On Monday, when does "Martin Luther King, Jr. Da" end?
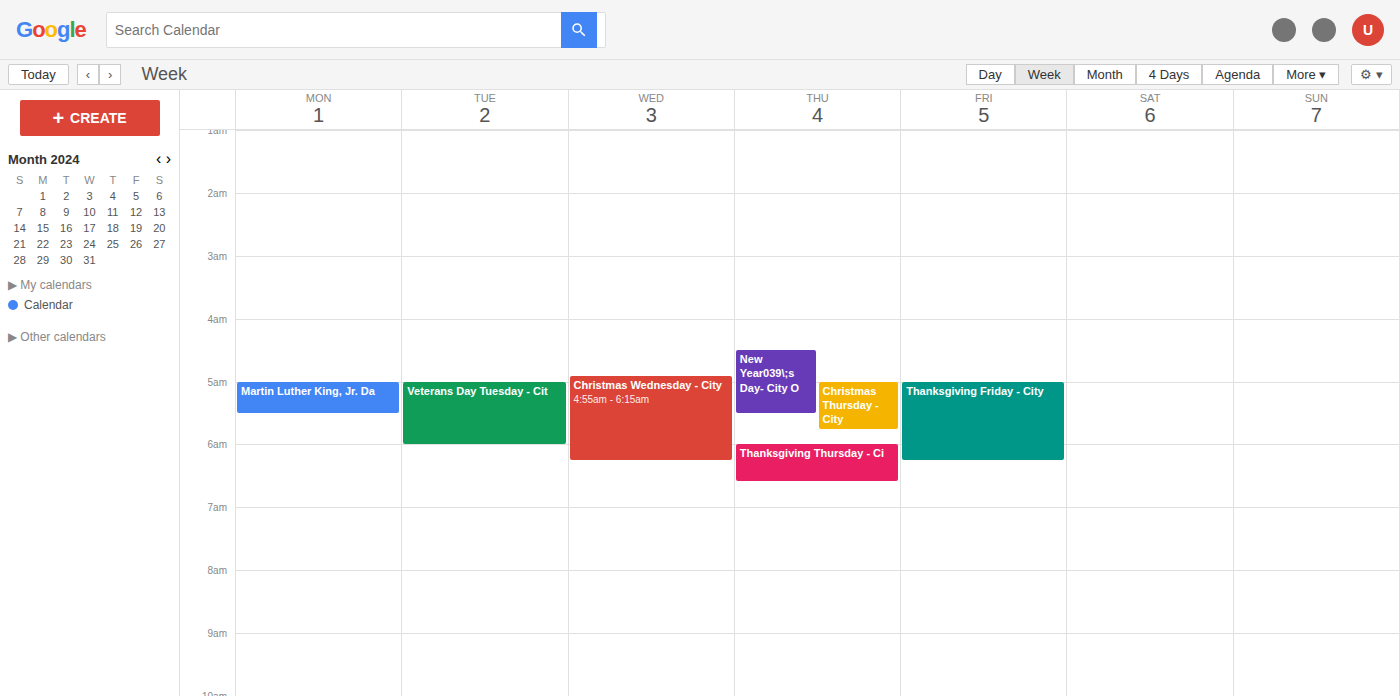
5:30 AM